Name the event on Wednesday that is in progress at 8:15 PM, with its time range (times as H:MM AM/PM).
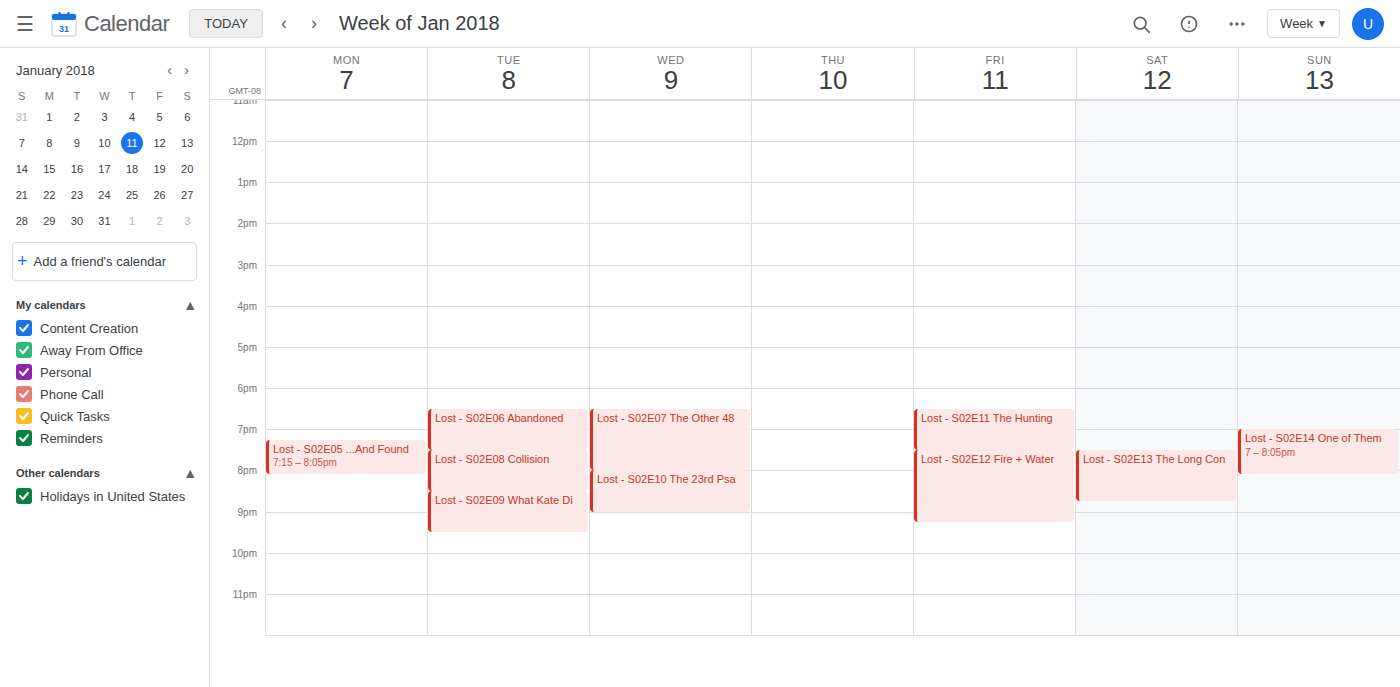
"Lost - S02E10 The 23rd Psa", 8:00 PM to 9:00 PM